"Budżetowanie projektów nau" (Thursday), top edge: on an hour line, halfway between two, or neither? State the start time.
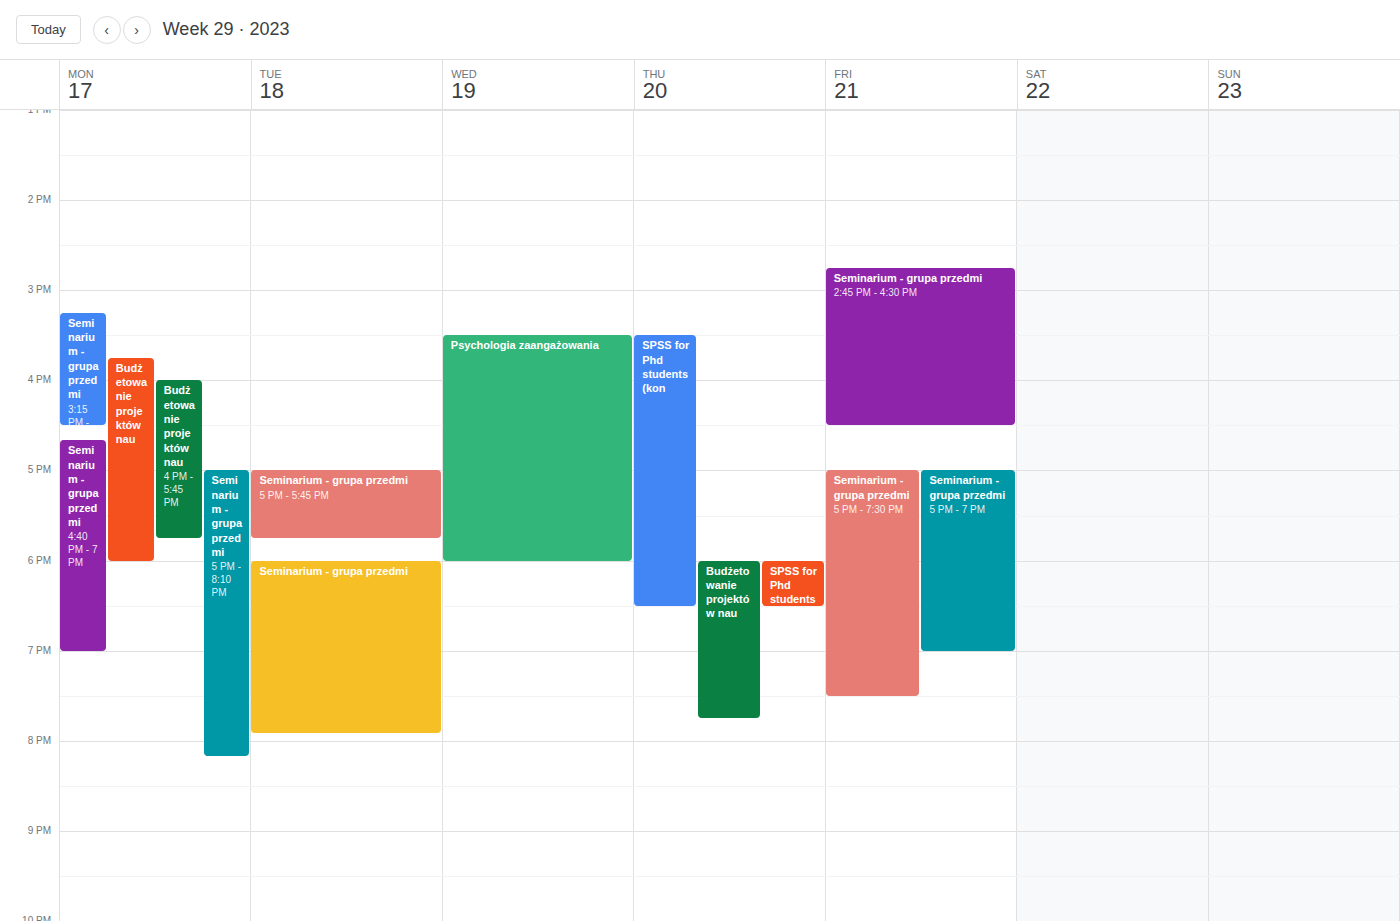
6:00 PM -- exactly on the 6 PM line.